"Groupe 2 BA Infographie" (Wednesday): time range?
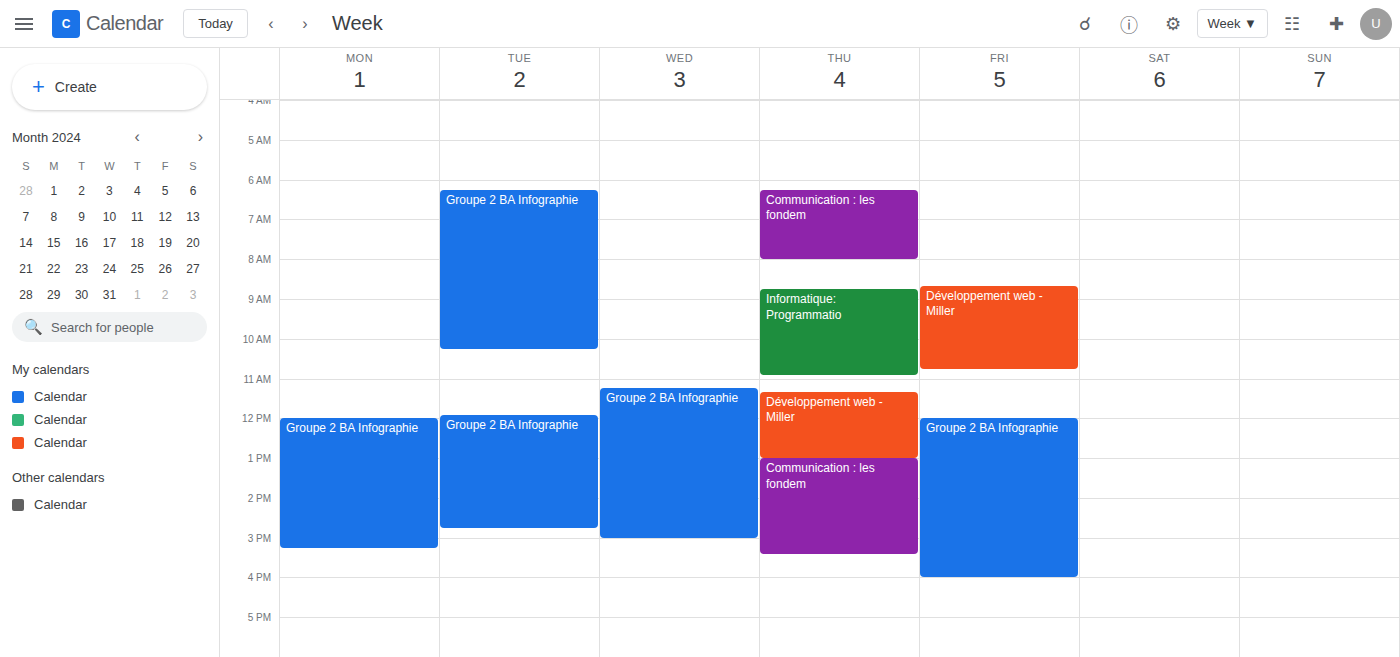
11:15 AM to 3:00 PM